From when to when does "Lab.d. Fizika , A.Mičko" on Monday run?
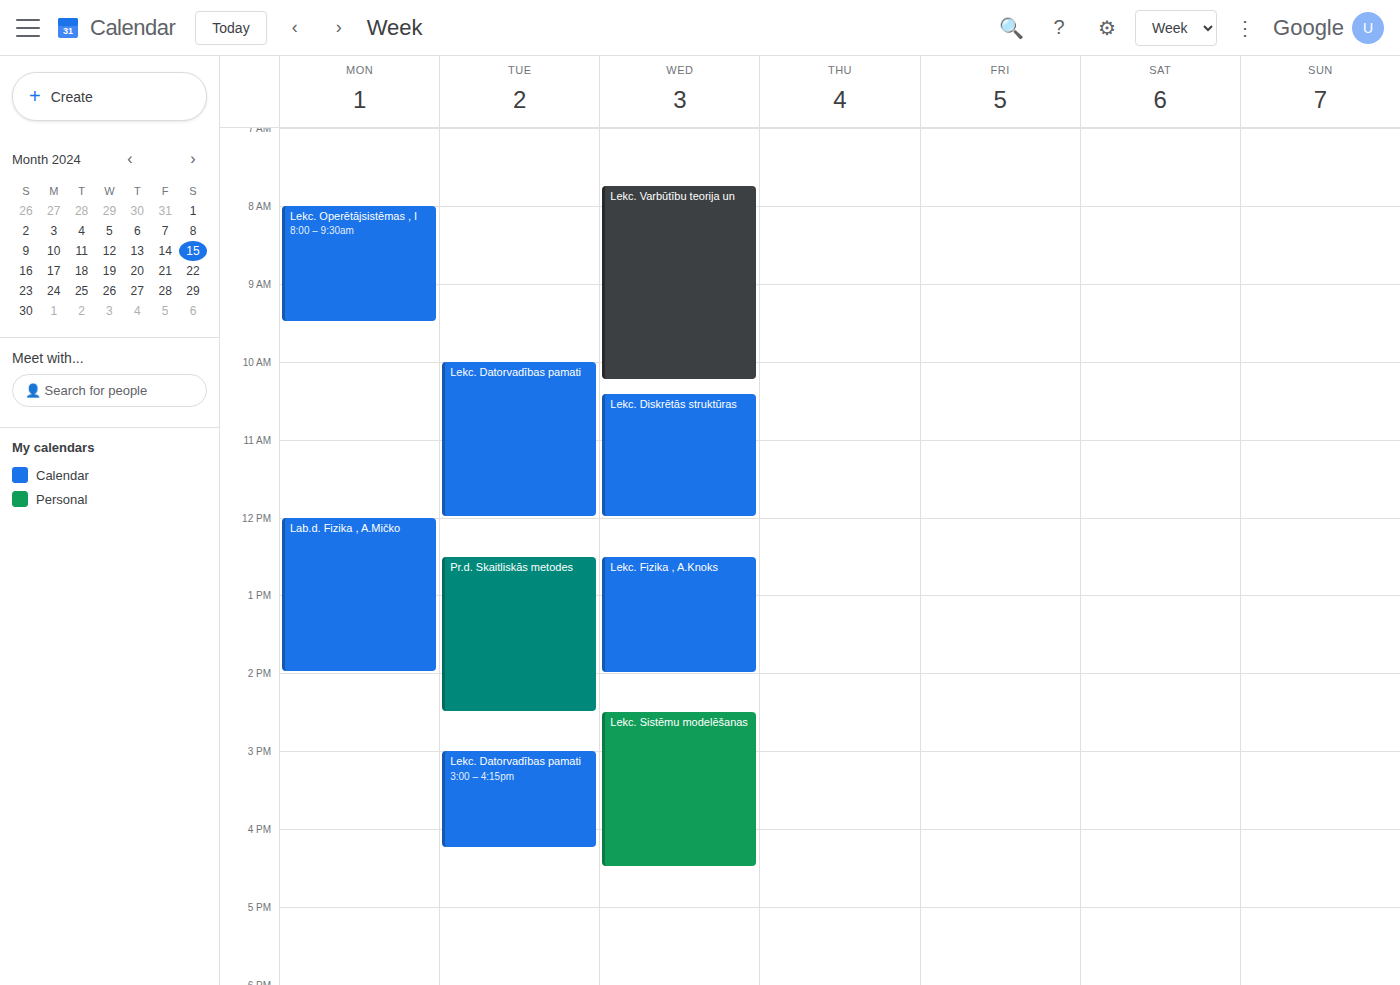
12:00 PM to 2:00 PM